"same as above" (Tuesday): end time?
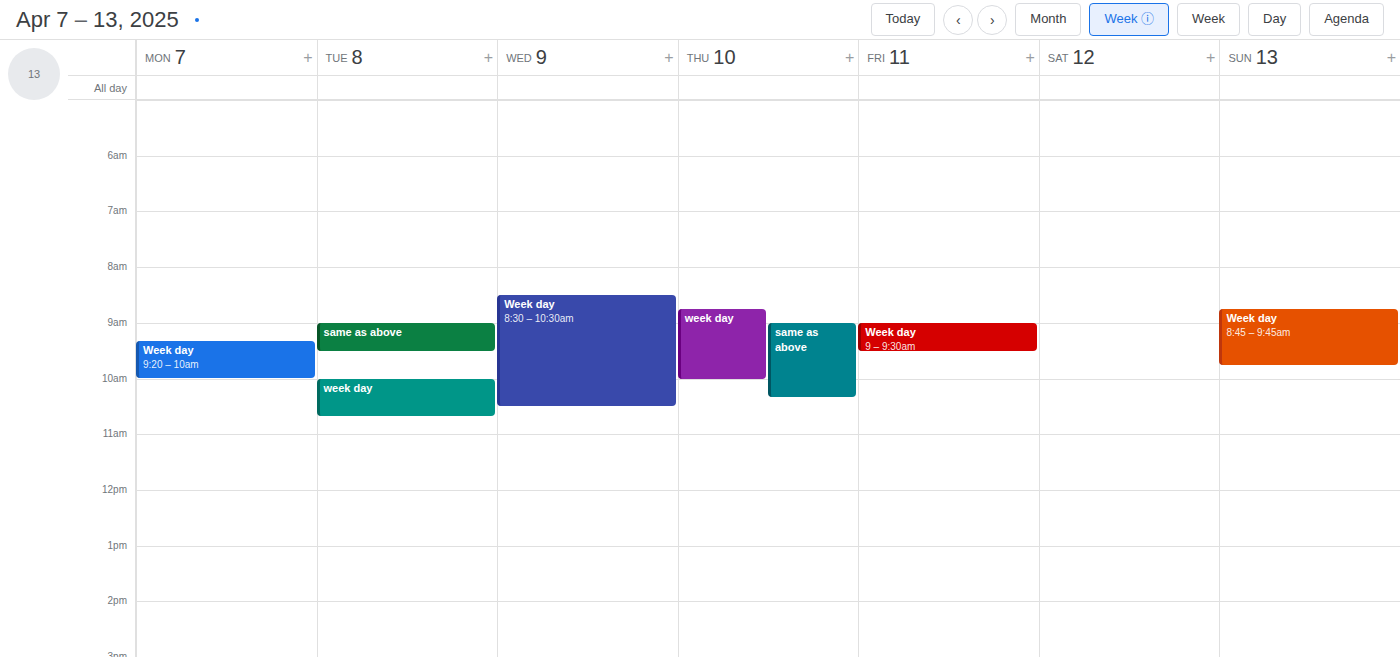
9:30 AM